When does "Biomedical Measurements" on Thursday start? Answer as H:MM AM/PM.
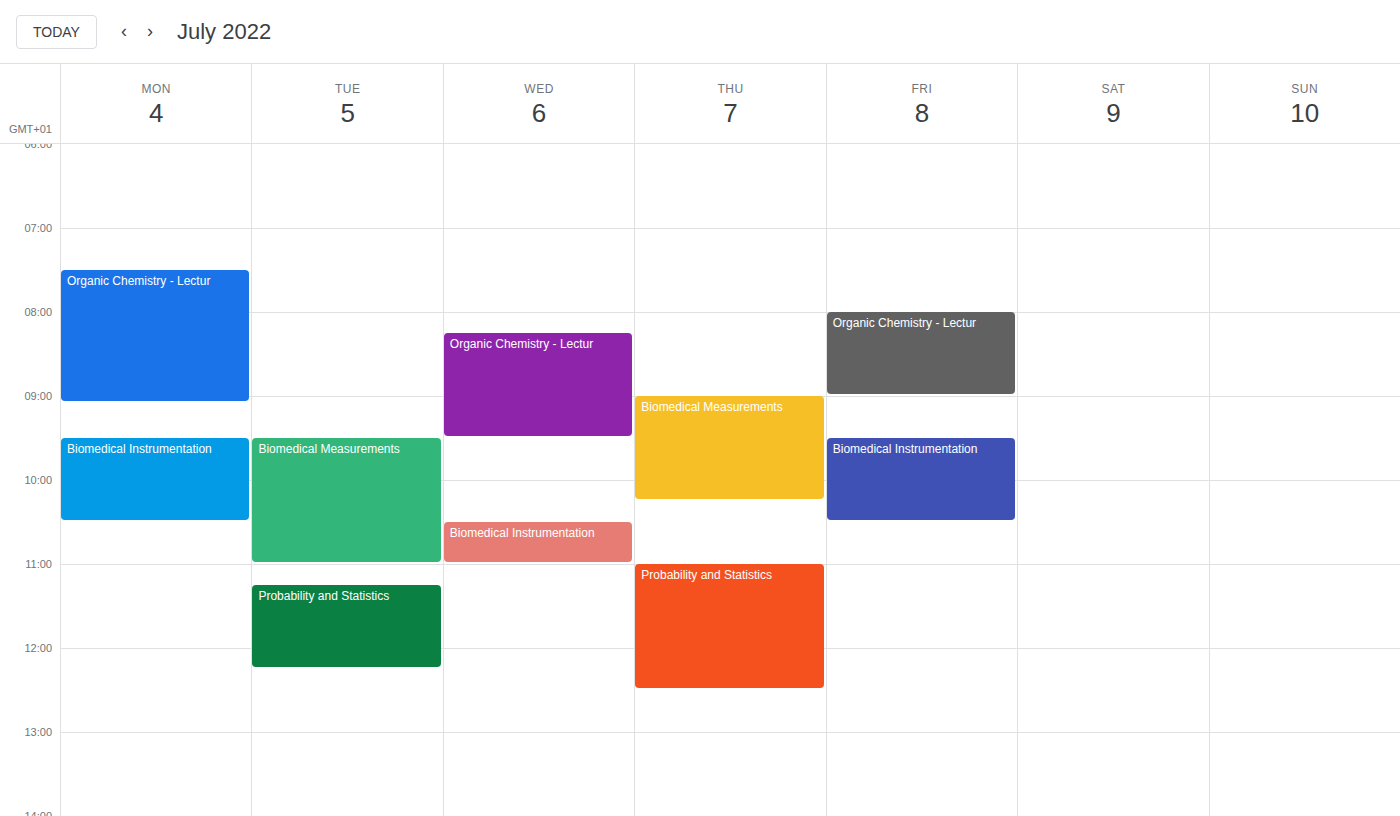
9:00 AM